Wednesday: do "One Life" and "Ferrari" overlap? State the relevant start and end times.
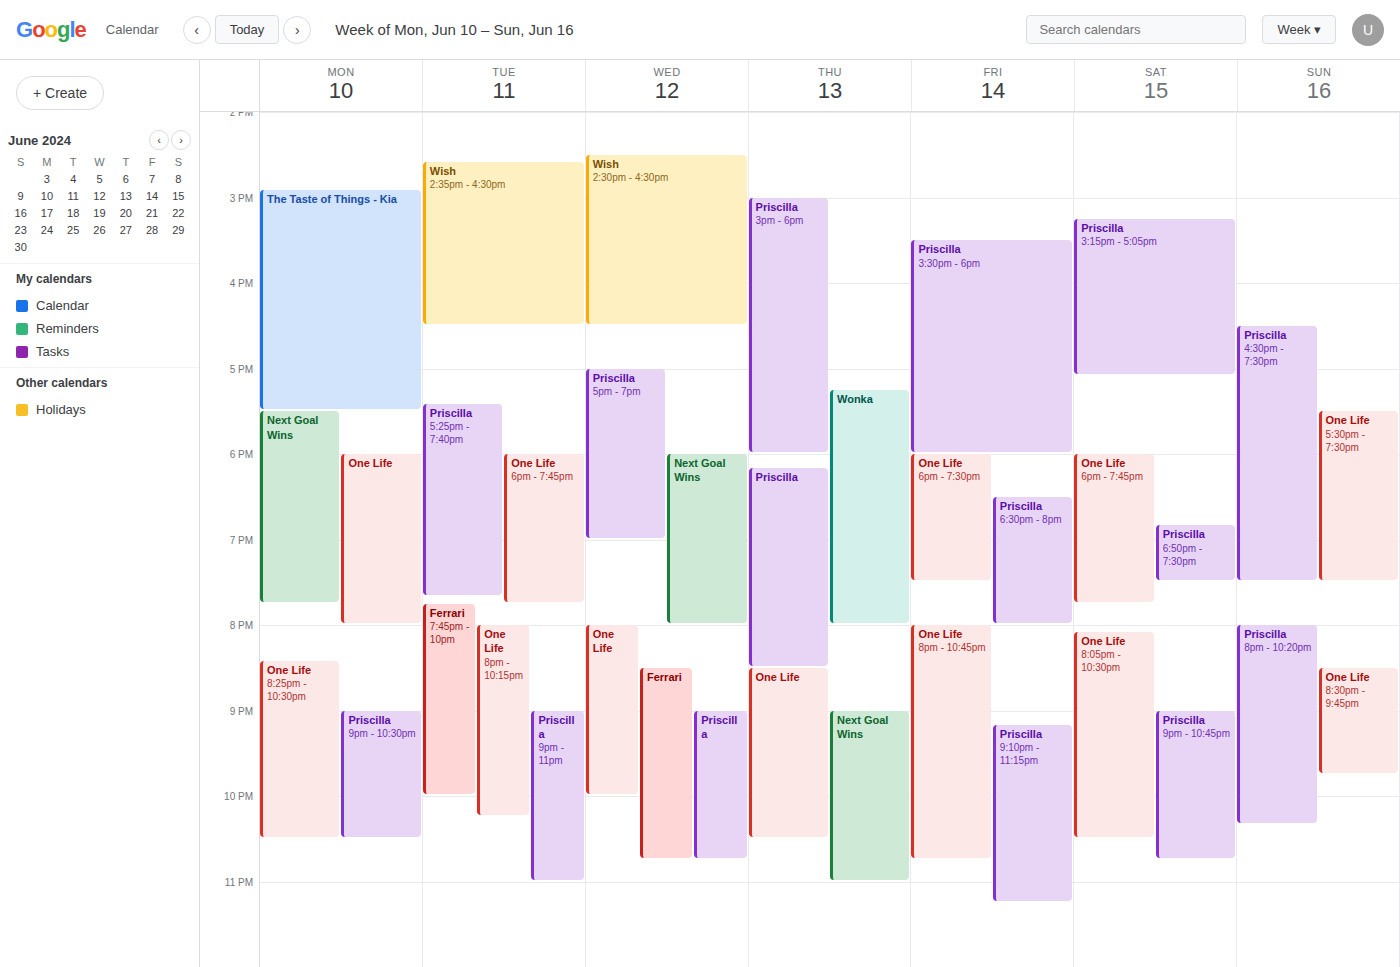
"Ferrari" starts at 8:30 PM, before "One Life" ends at 10:00 PM -- they overlap.